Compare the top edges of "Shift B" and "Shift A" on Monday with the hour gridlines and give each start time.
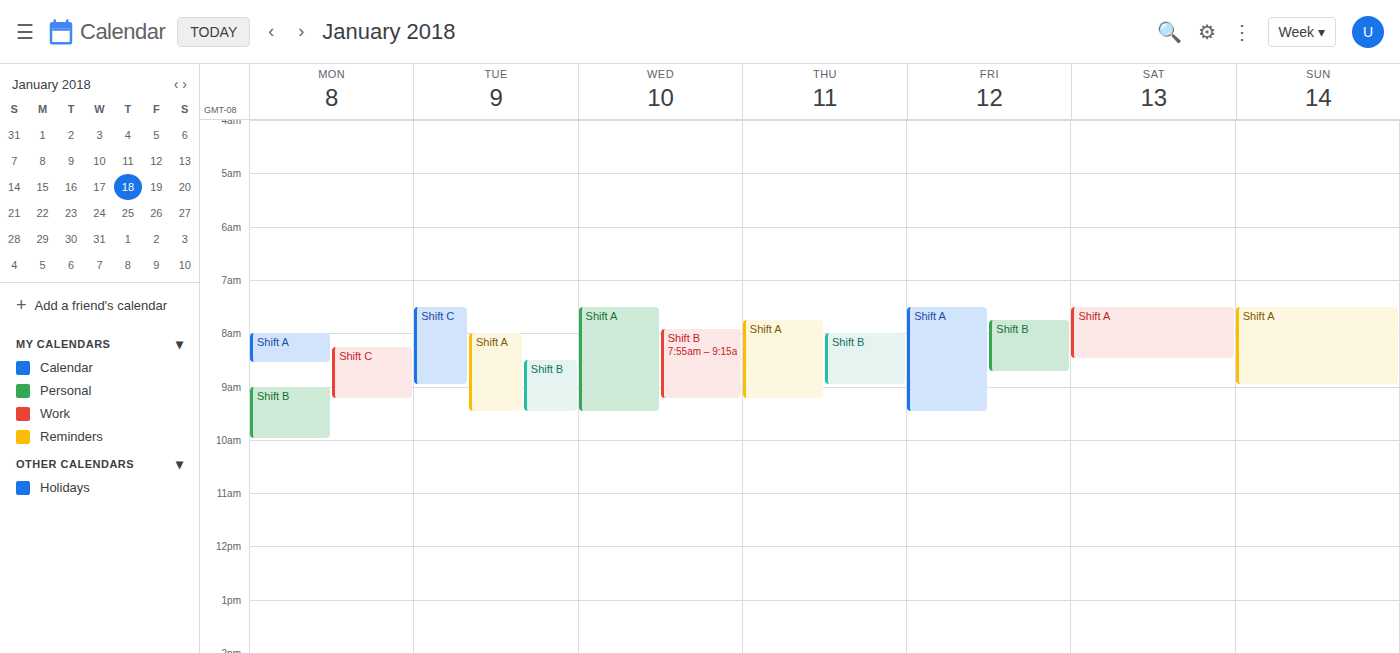
"Shift B": 9:00 AM, exactly on the 9 AM line. "Shift A": 8:00 AM, exactly on the 8 AM line.